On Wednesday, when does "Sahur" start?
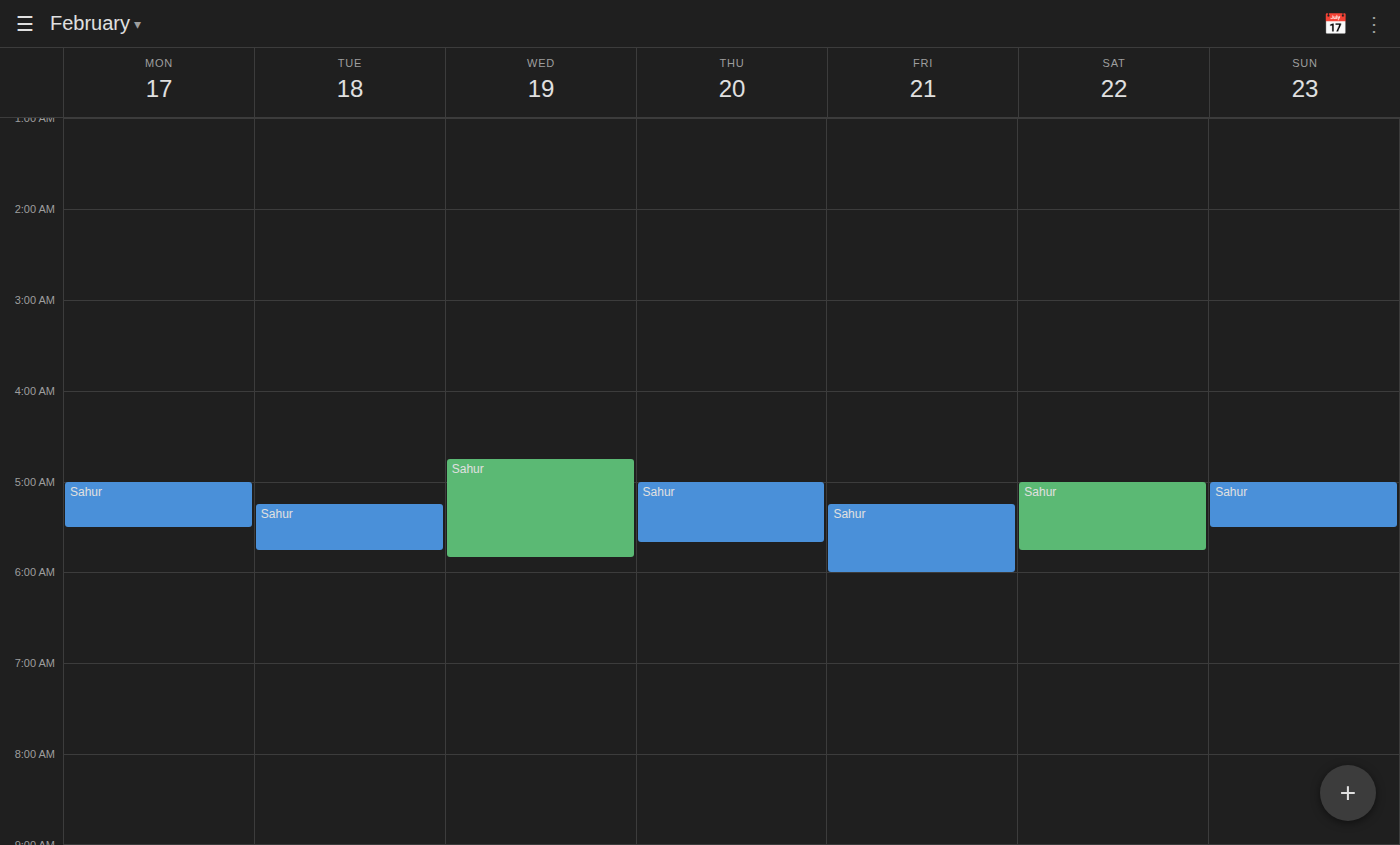
4:45 AM